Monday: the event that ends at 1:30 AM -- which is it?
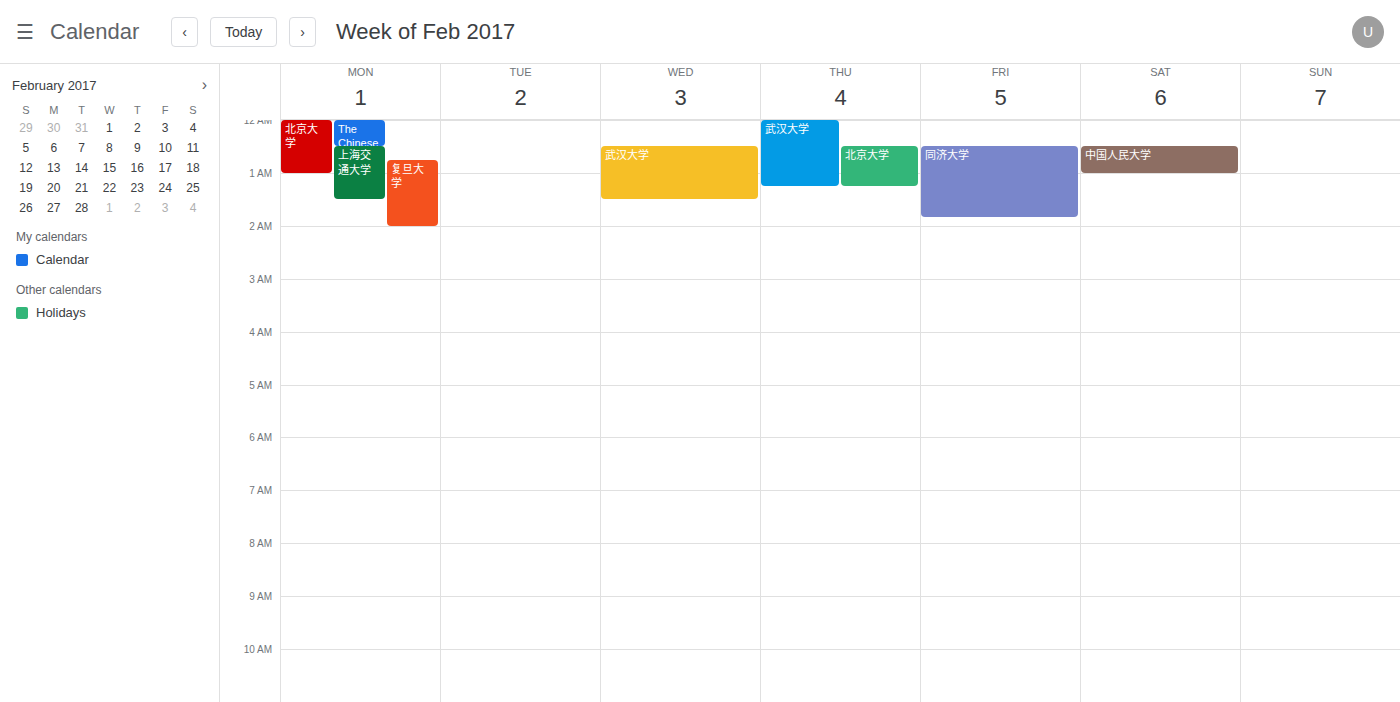
"上海交通大学"